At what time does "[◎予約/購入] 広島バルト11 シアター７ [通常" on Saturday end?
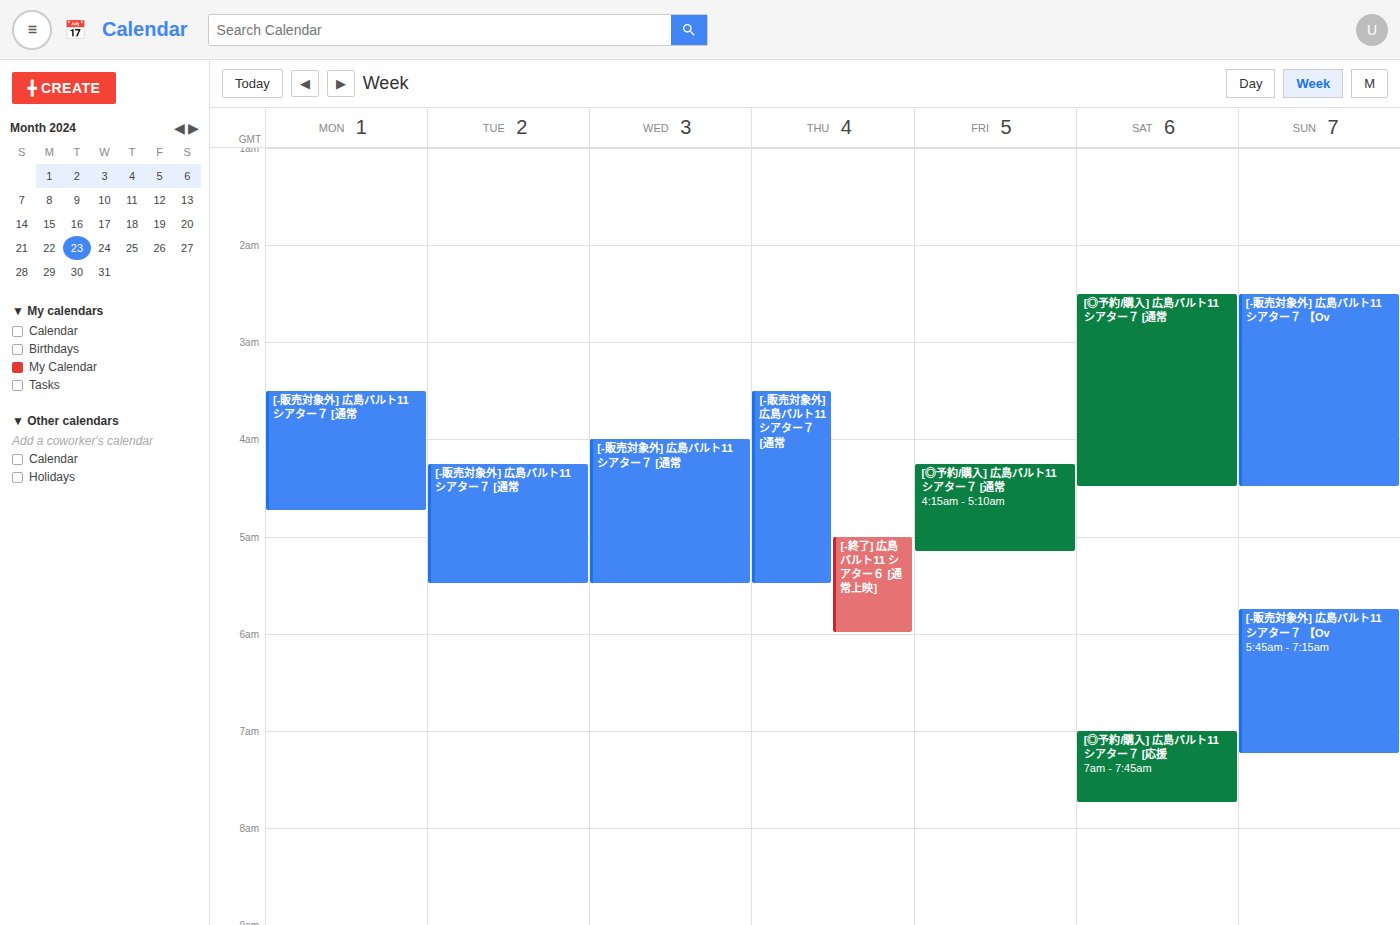
4:30 AM